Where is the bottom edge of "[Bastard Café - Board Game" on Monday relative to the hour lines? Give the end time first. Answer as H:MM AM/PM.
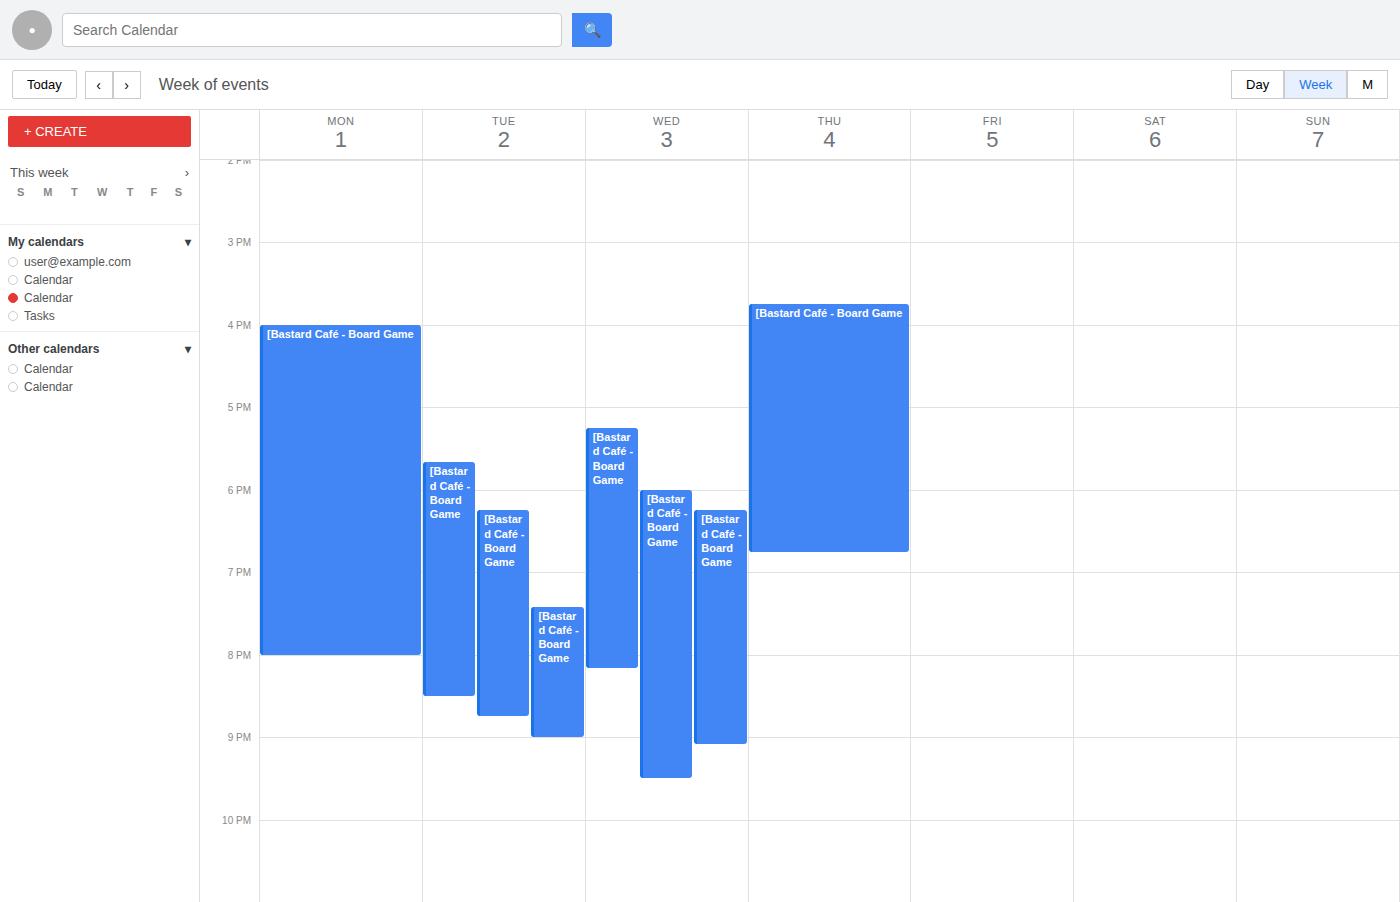
8:00 PM -- exactly on the 8 PM line.